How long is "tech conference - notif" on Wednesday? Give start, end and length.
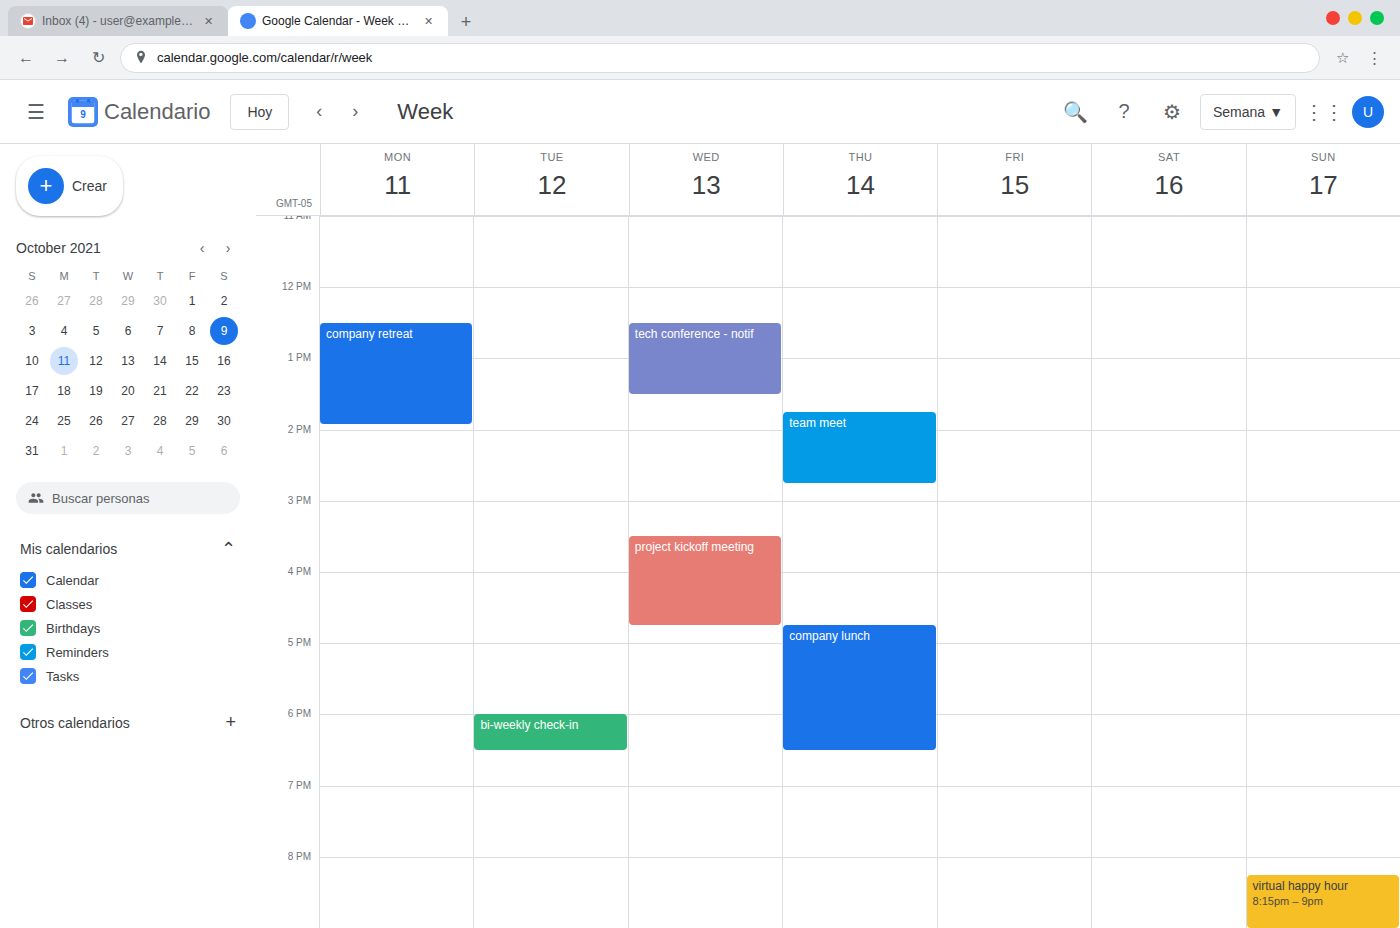
12:30 PM to 1:30 PM, 1 hour